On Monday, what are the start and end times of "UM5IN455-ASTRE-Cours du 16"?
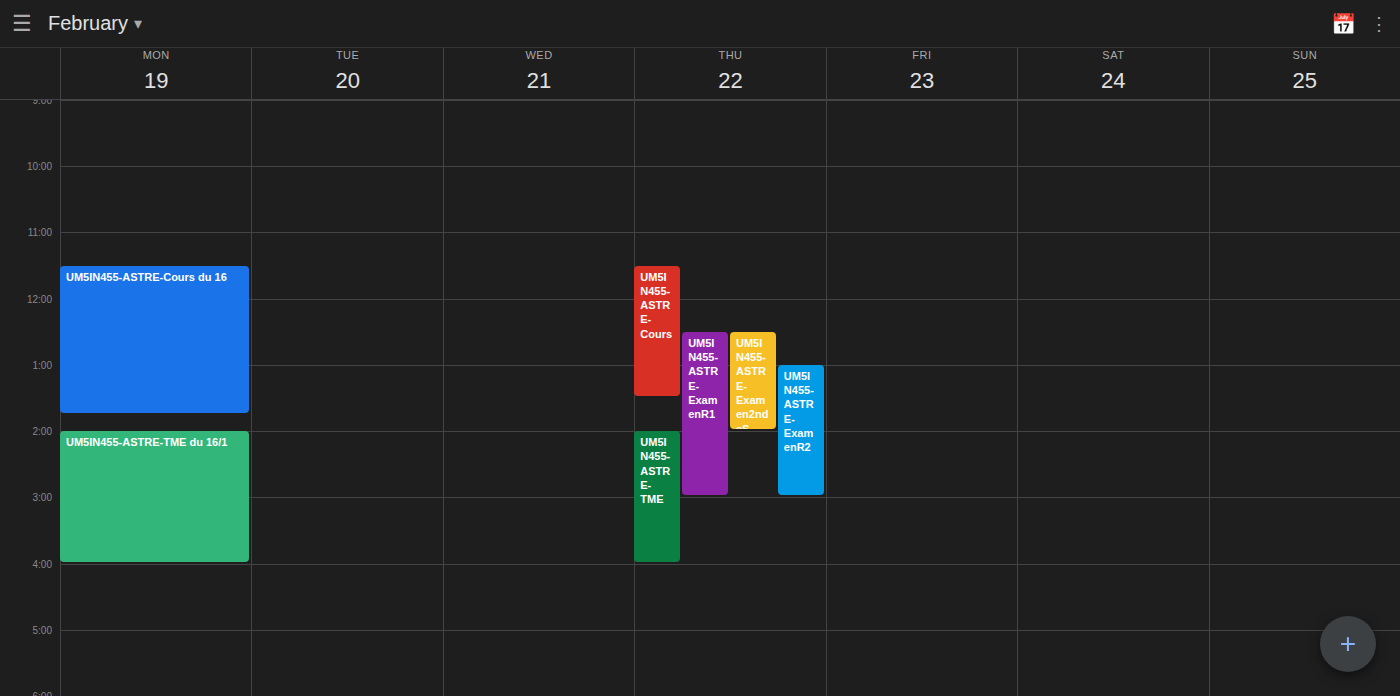
11:30 to 13:45